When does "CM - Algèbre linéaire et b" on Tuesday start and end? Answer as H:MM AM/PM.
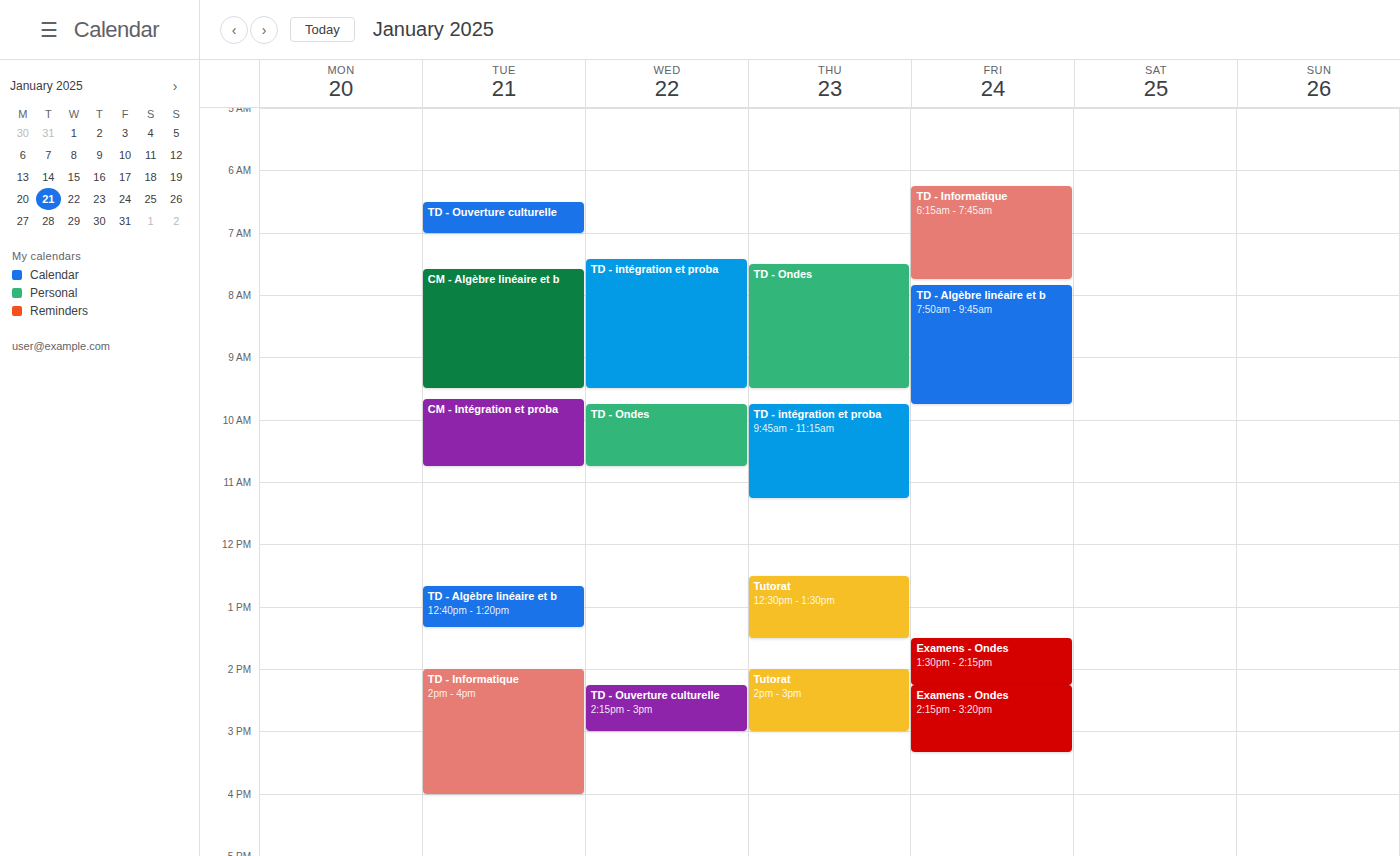
7:35 AM to 9:30 AM